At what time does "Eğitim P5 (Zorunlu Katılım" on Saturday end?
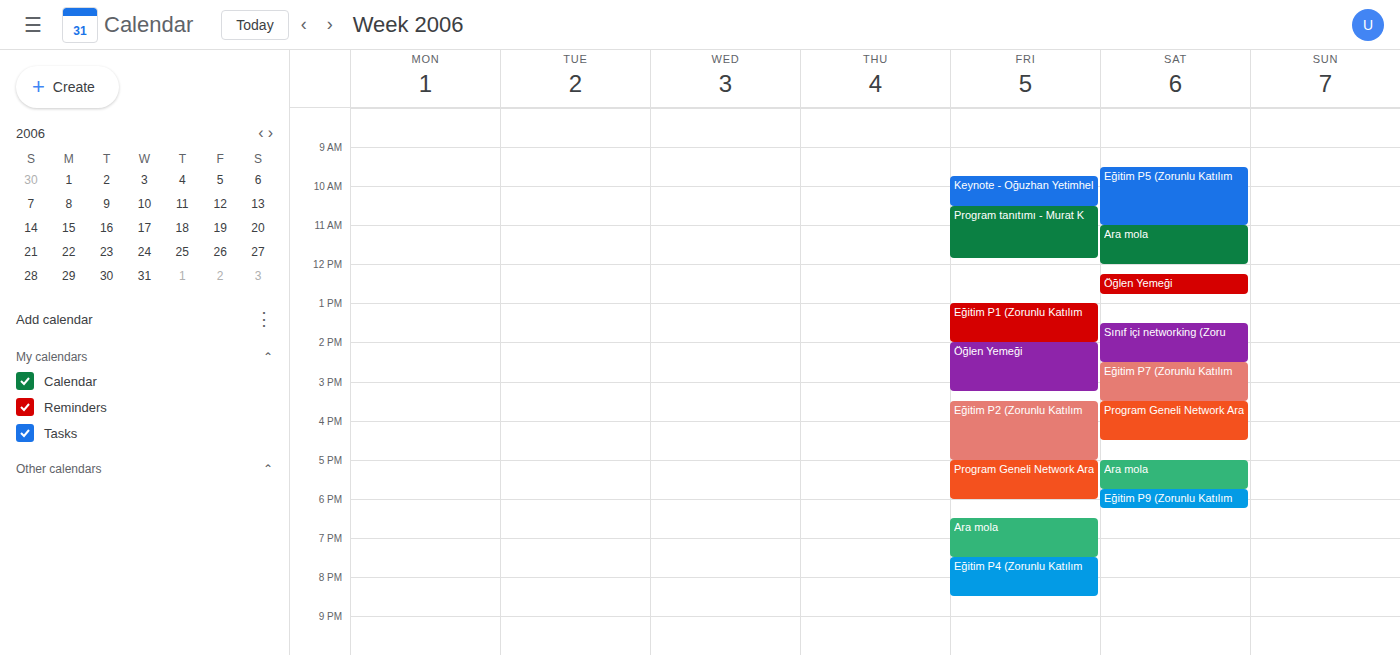
11:00